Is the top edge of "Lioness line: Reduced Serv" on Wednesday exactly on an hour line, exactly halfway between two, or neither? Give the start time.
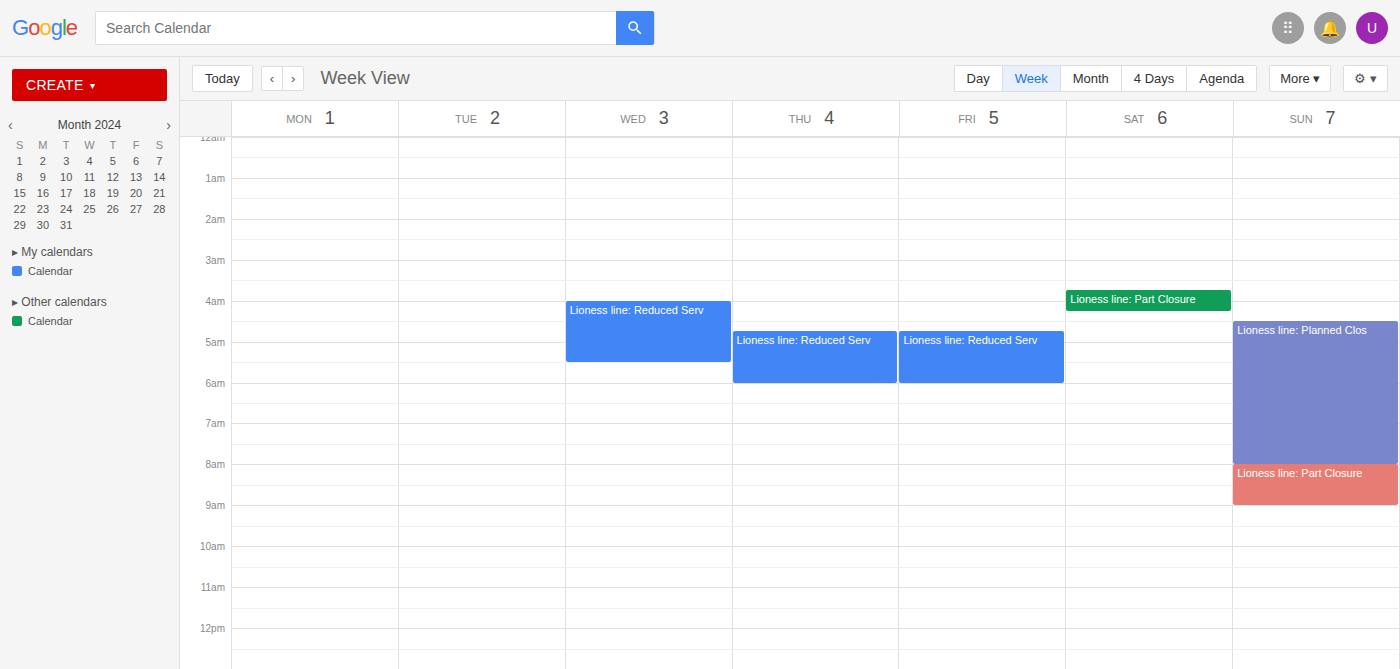
4:00 AM -- exactly on the 4 AM line.